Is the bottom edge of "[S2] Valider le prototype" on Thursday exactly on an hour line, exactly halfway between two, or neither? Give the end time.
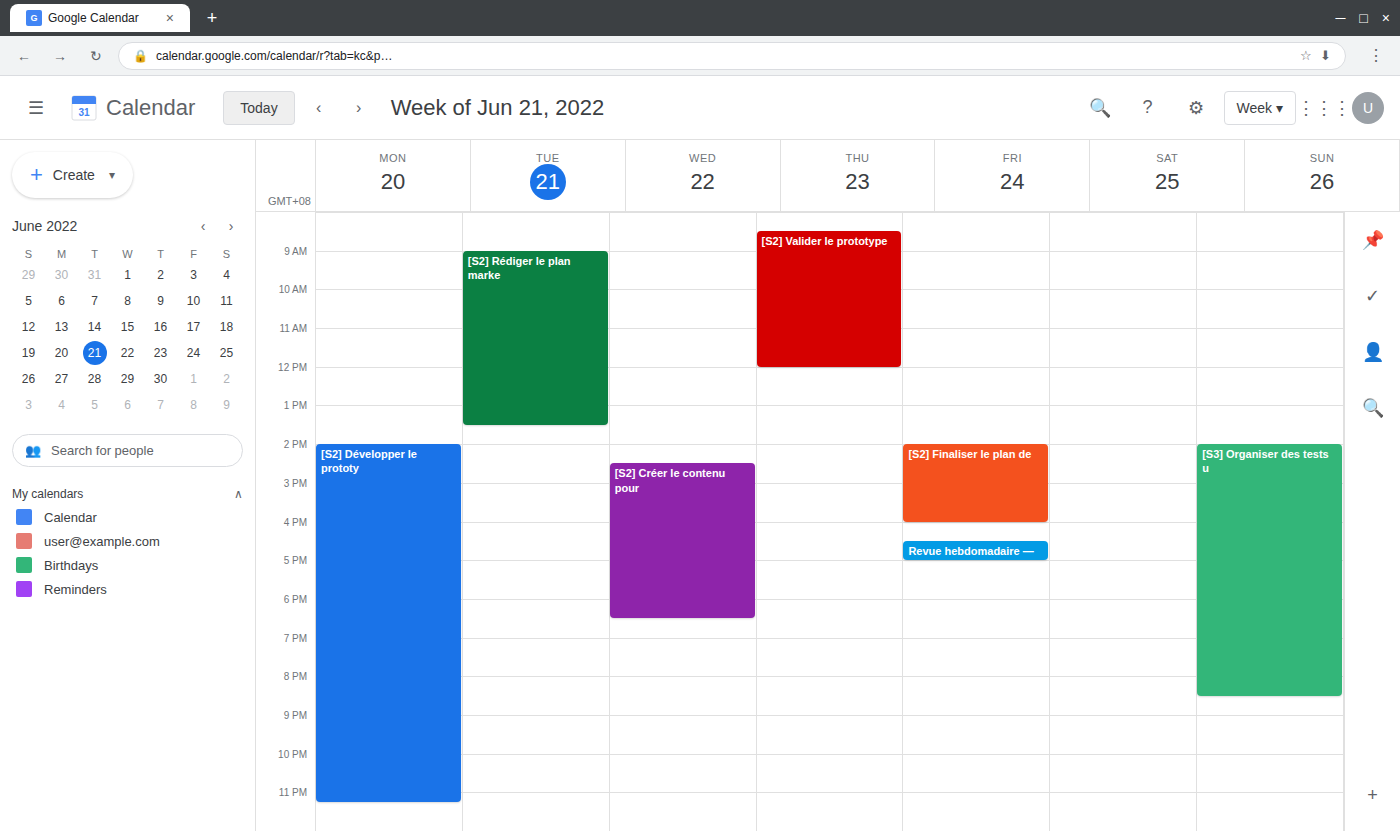
12:00 PM -- exactly on the 12 PM line.